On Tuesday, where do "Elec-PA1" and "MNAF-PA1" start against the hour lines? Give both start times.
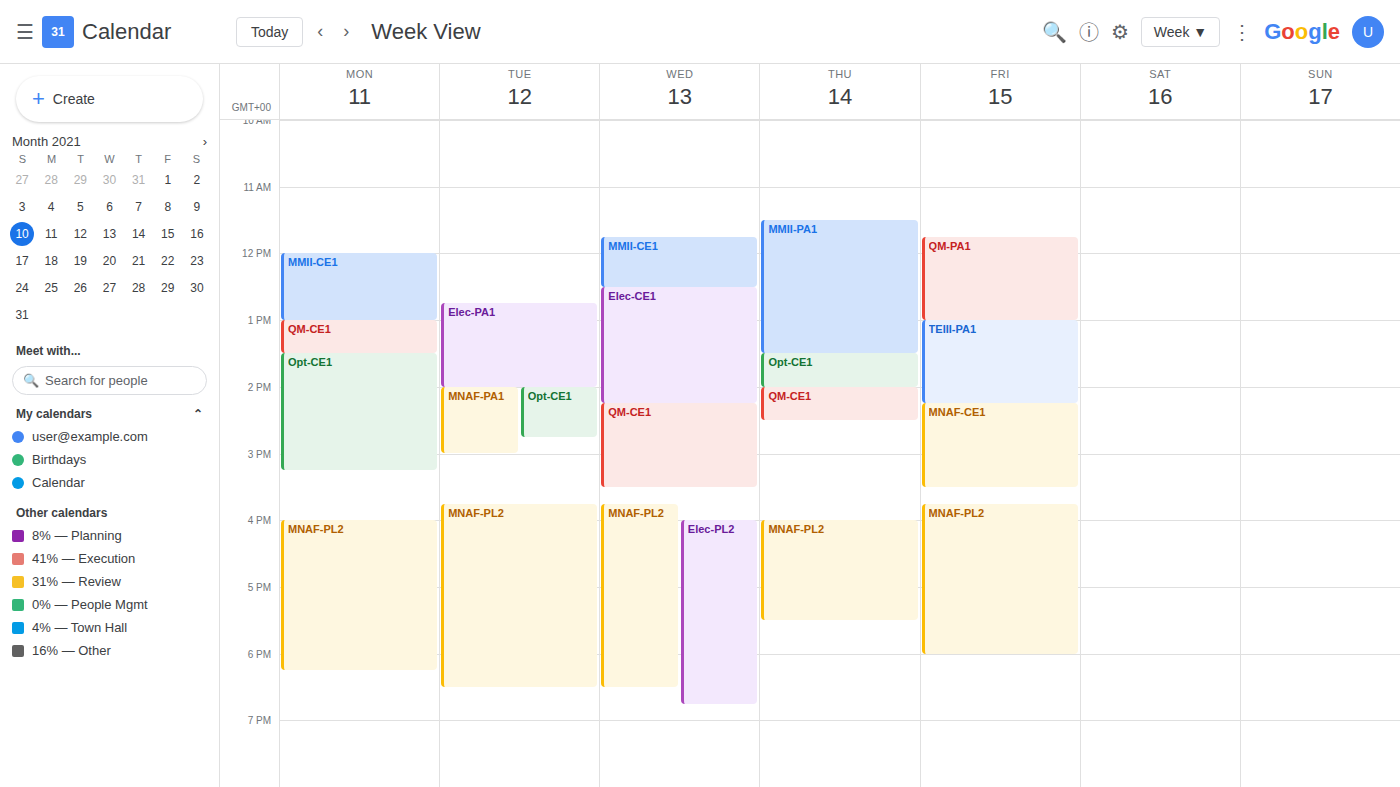
"Elec-PA1": 12:45 PM, neither: three quarters of the way from the 12 PM line to the 1 PM line. "MNAF-PA1": 2:00 PM, exactly on the 2 PM line.